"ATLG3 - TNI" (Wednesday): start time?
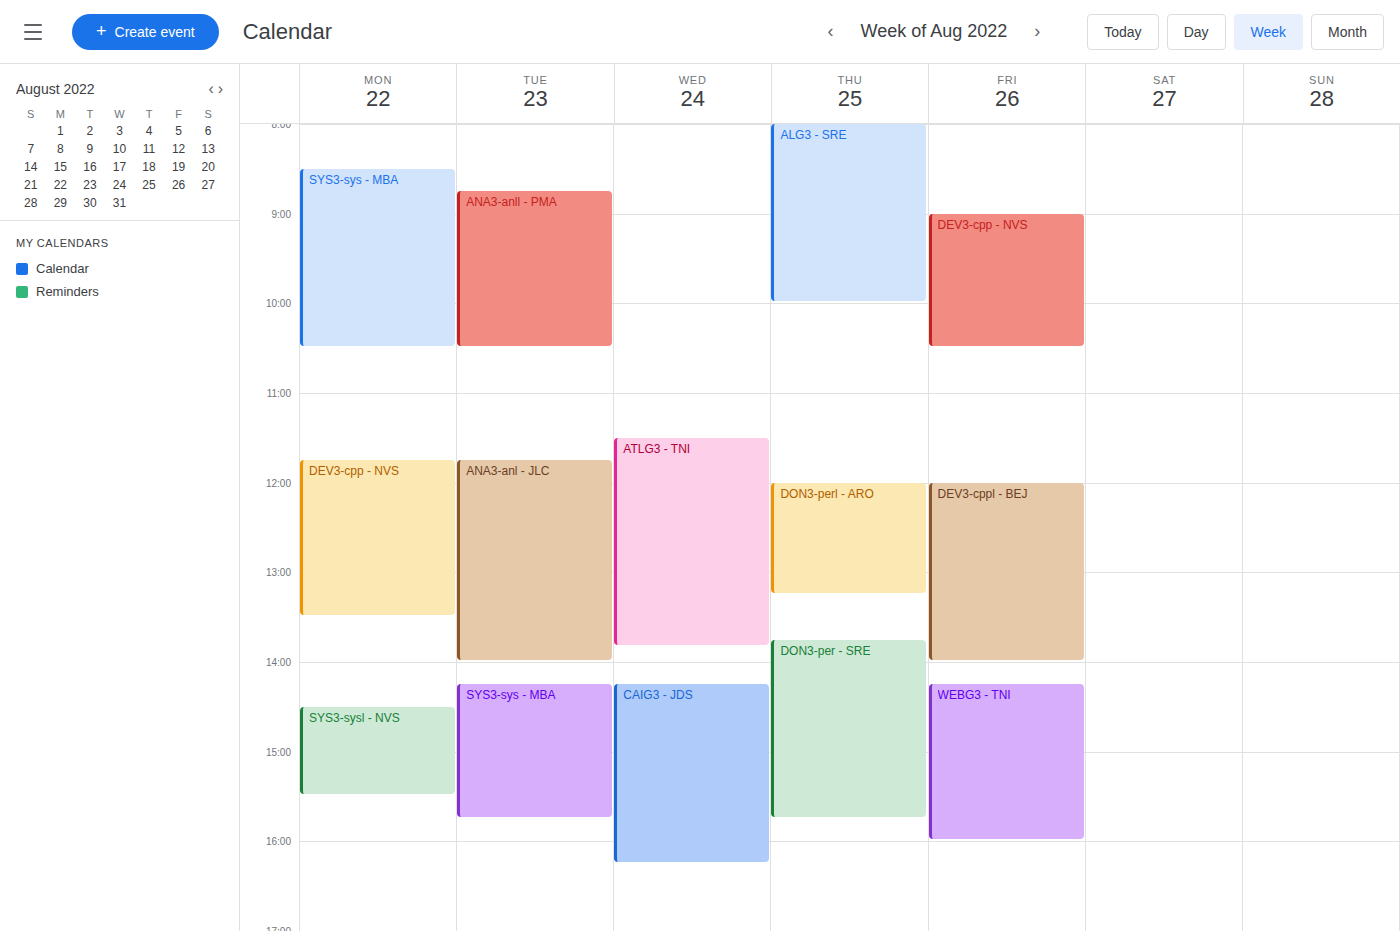
11:30 AM